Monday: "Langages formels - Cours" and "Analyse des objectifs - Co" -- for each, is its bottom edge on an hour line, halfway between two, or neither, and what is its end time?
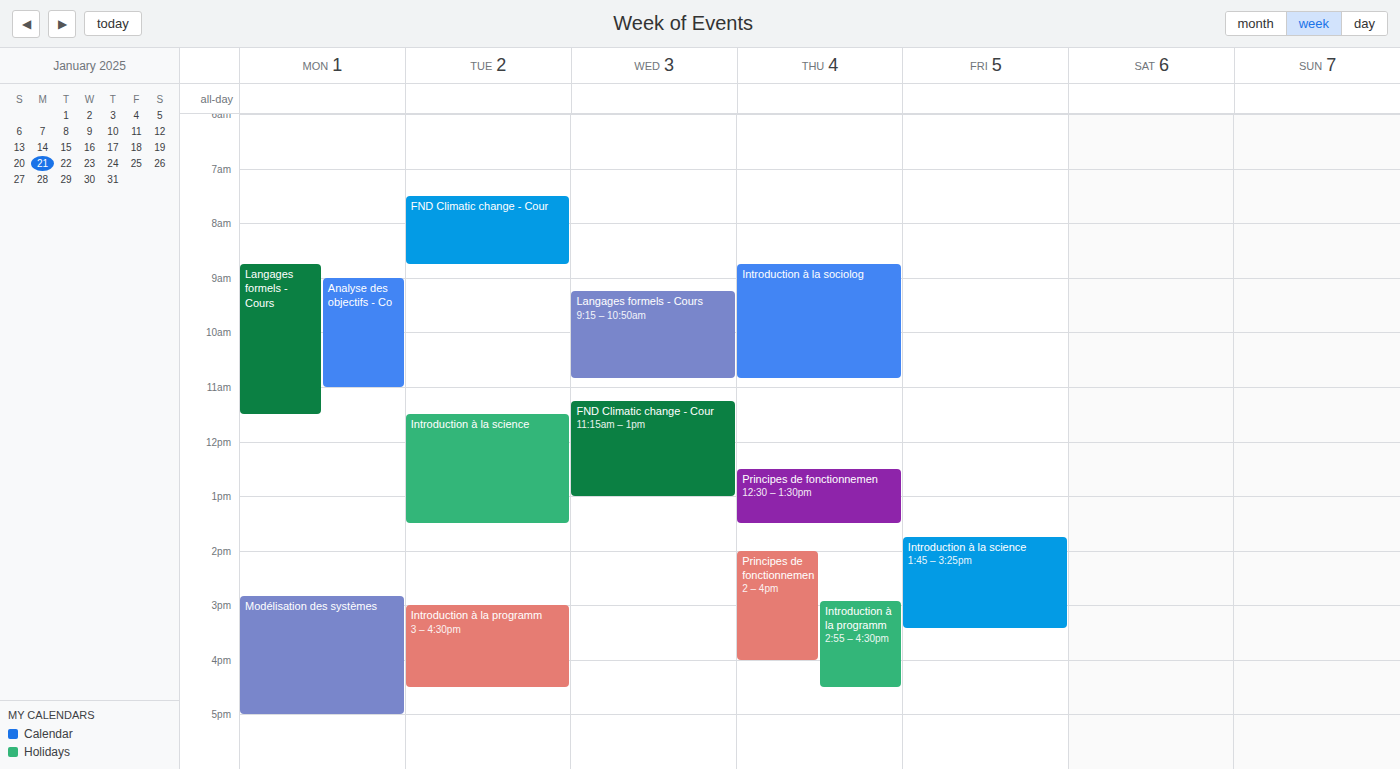
"Langages formels - Cours": 11:30, halfway between the 11:00 and 12:00 lines. "Analyse des objectifs - Co": 11:00, exactly on the 11:00 line.